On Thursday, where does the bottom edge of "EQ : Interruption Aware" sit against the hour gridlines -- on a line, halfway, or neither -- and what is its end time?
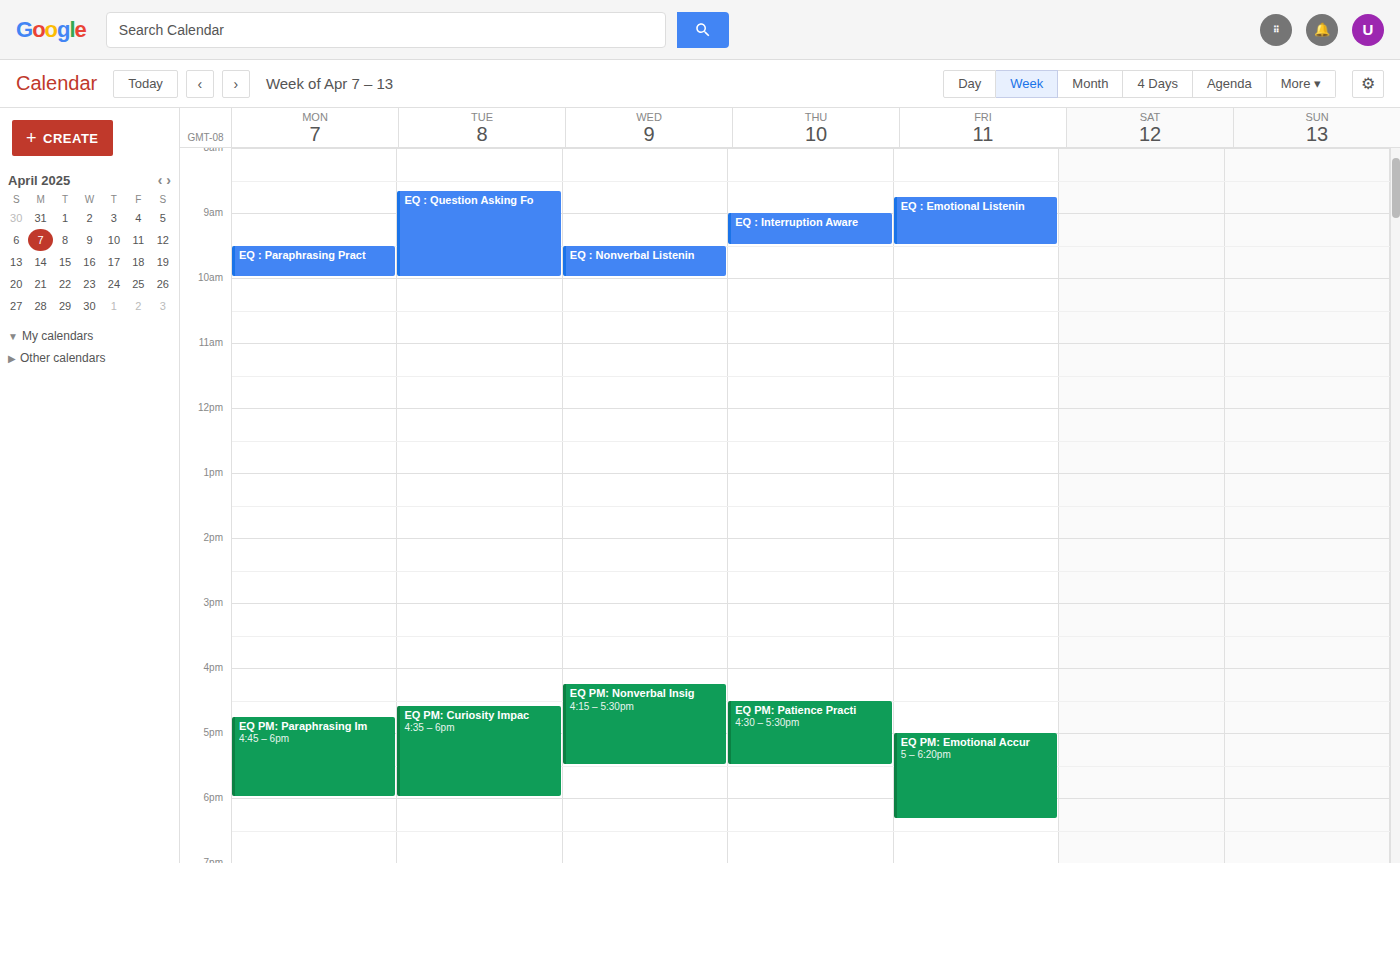
9:30 AM -- halfway between the 9 AM and 10 AM lines.